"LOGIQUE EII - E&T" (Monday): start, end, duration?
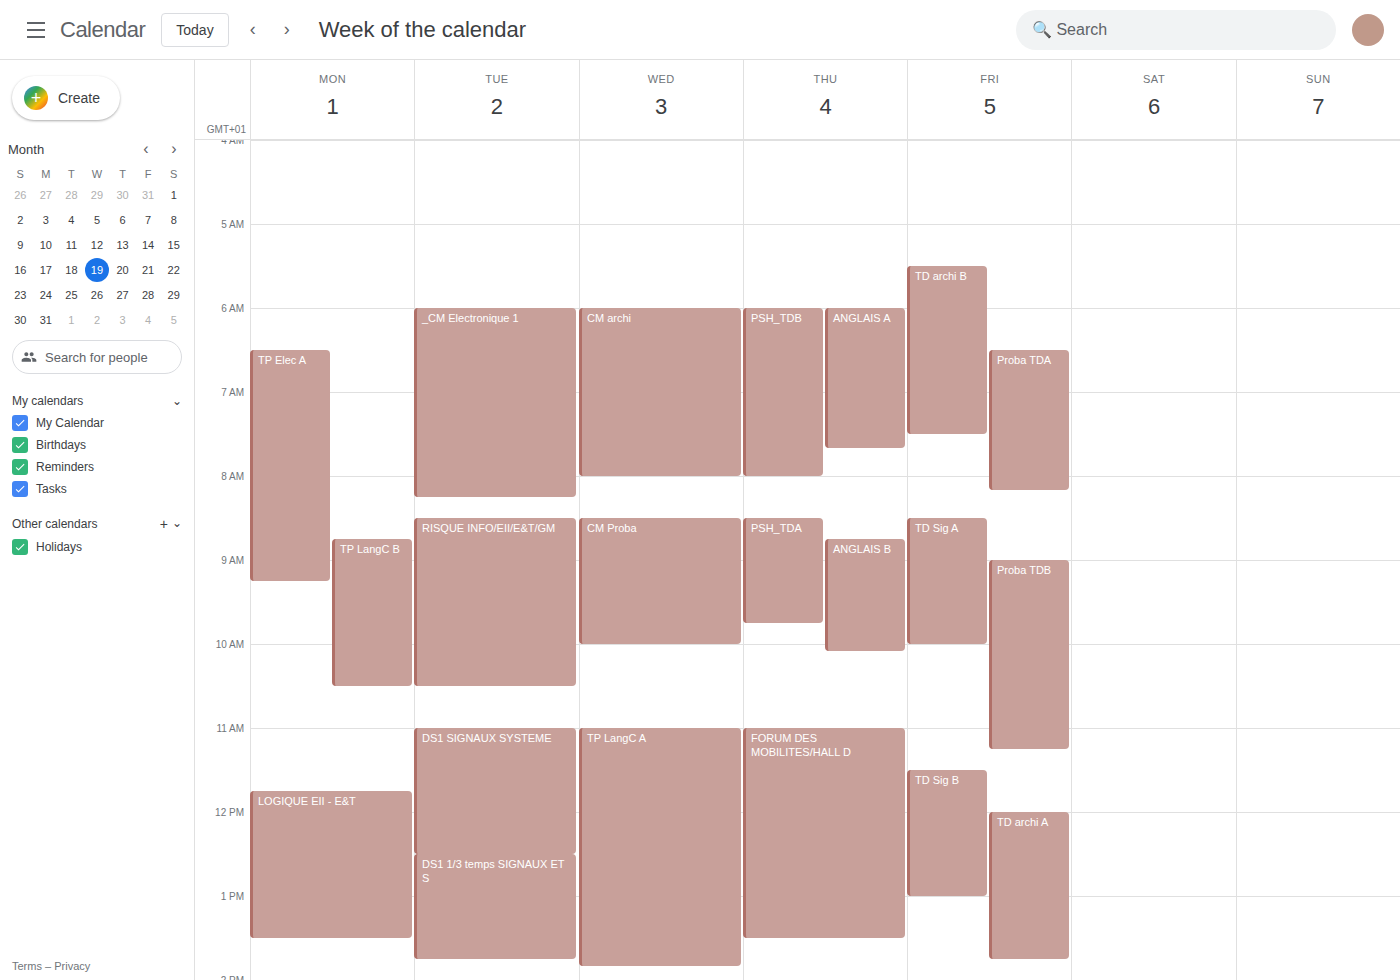
11:45 to 13:30, 1 hour 45 minutes